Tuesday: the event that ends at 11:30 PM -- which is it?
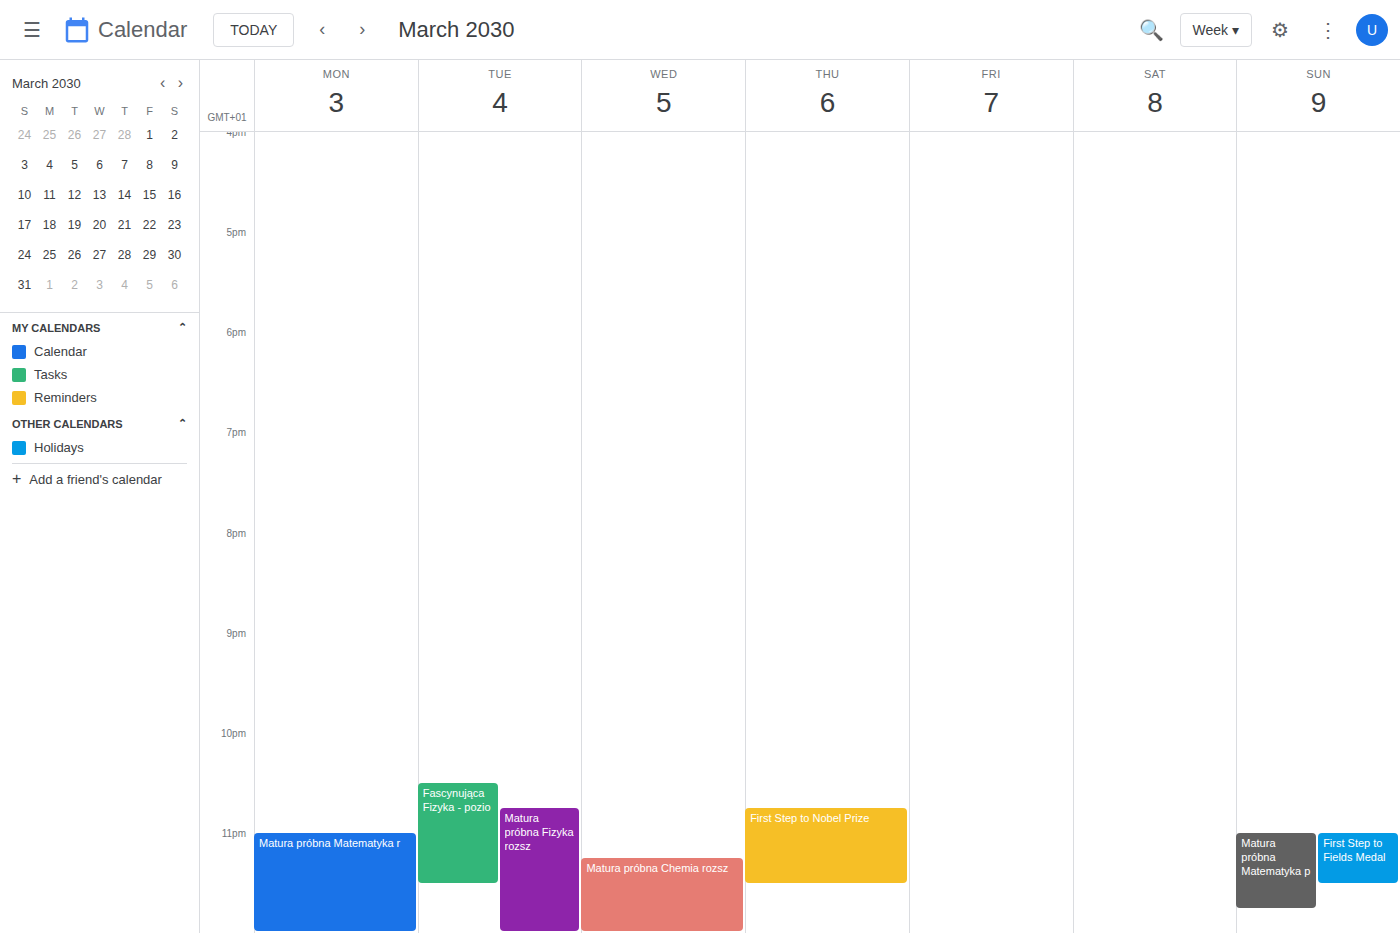
"Fascynująca Fizyka - pozio"